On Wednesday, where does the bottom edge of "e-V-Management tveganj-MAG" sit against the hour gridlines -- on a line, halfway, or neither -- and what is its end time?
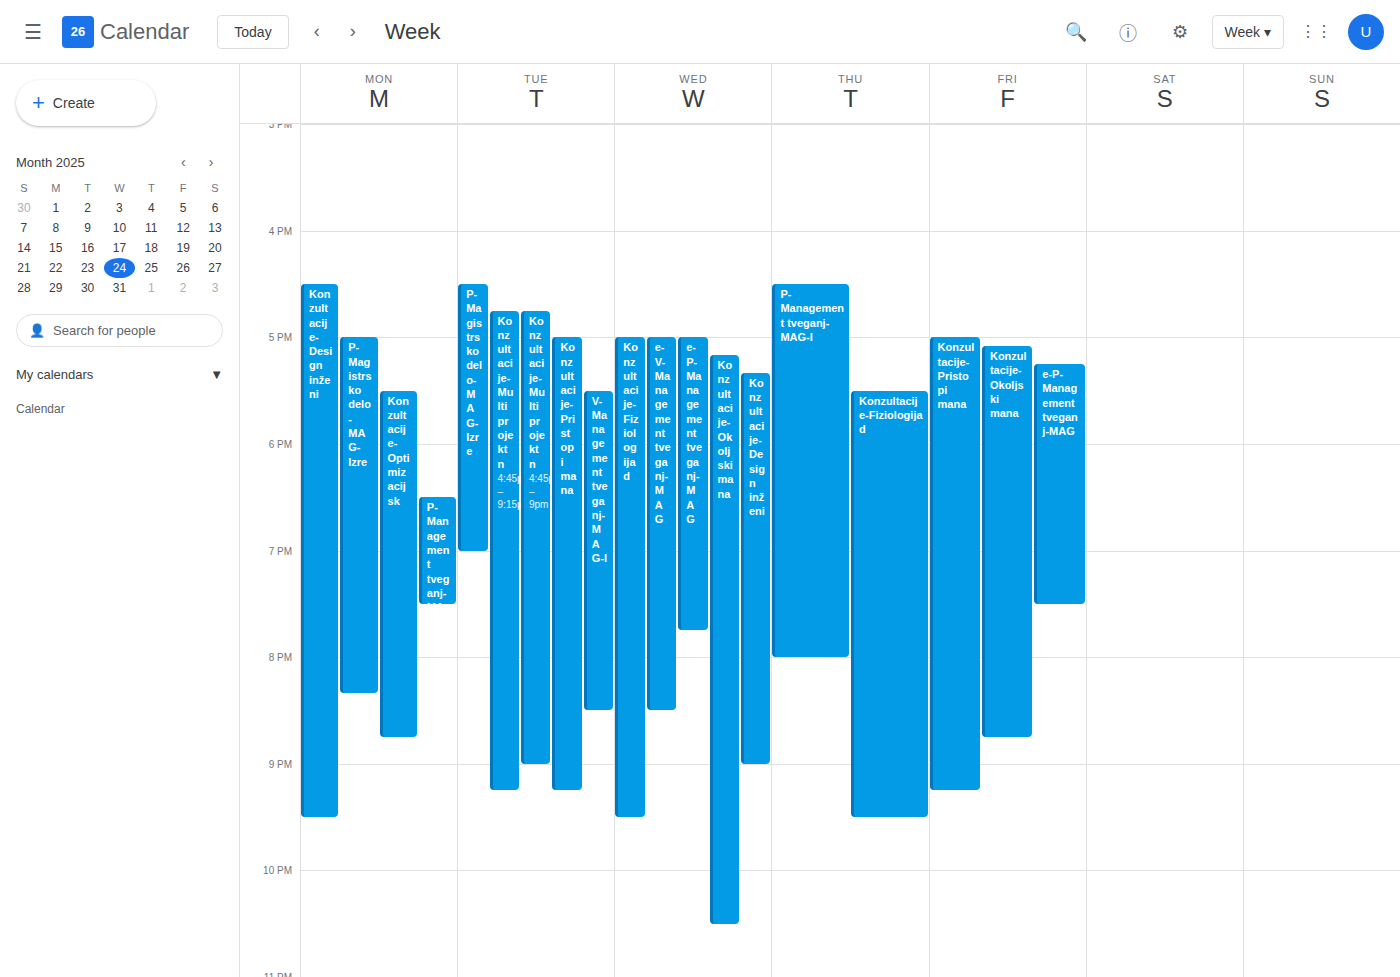
8:30 PM -- halfway between the 8 PM and 9 PM lines.